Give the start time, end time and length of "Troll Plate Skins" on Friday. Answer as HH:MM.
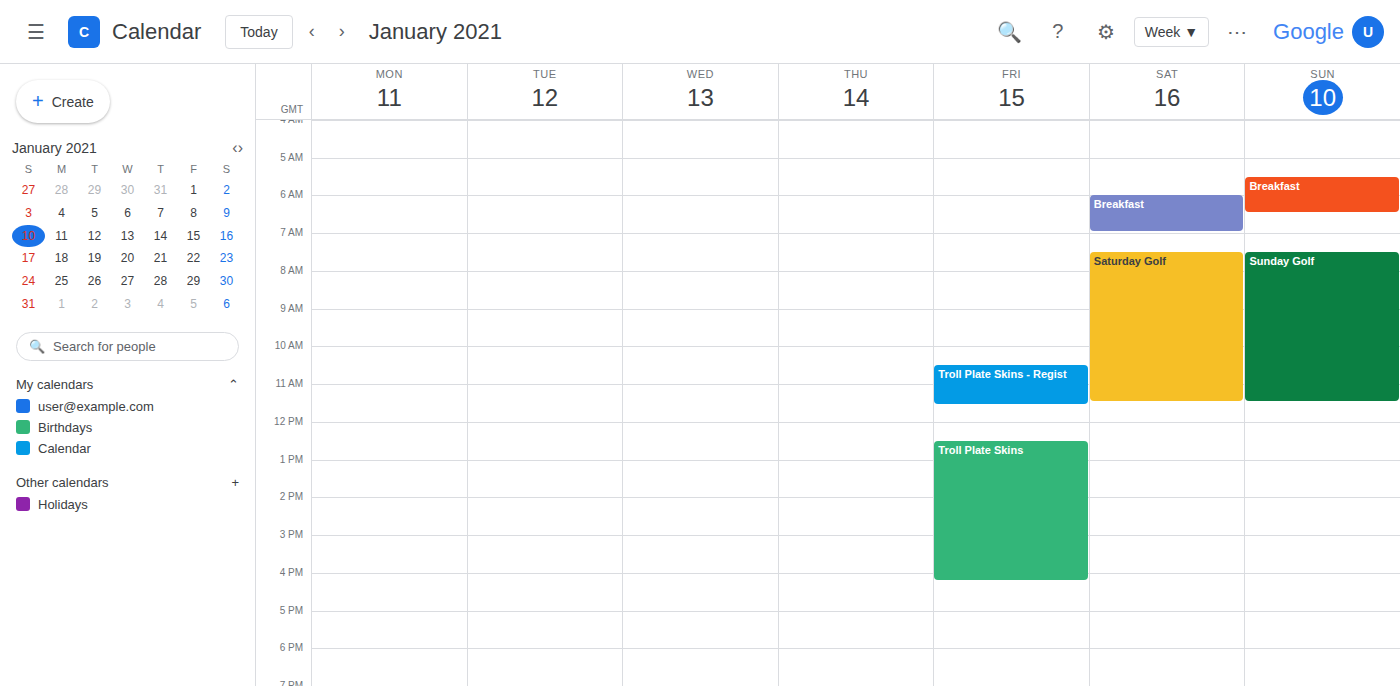
12:30 to 16:15, 3 hours 45 minutes